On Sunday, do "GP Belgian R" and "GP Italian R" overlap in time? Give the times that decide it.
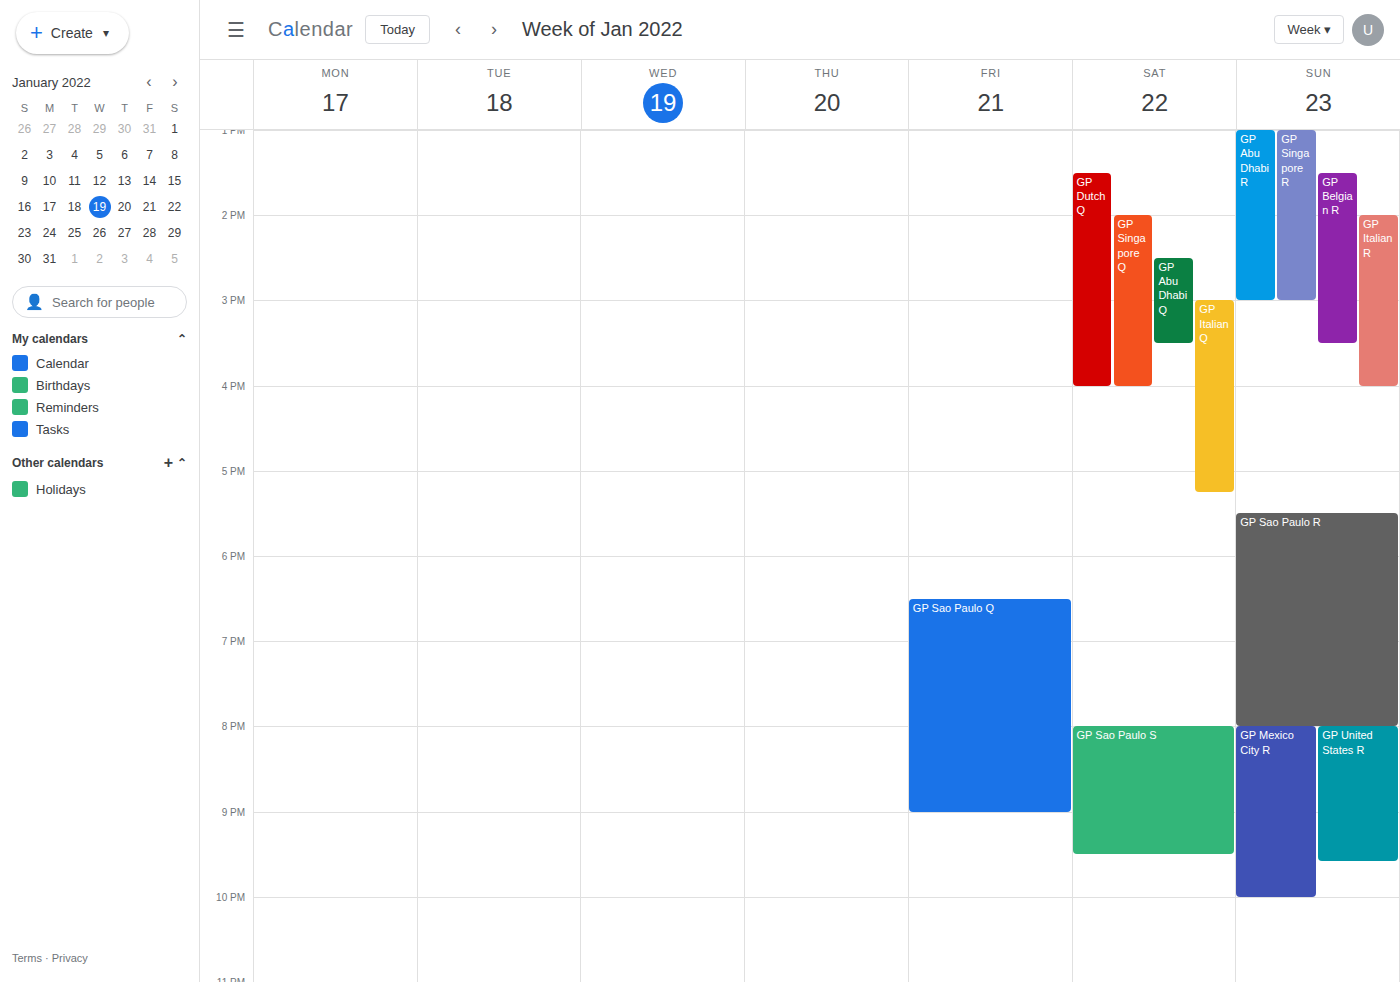
"GP Italian R" starts at 2:00 PM, before "GP Belgian R" ends at 3:30 PM -- they overlap.